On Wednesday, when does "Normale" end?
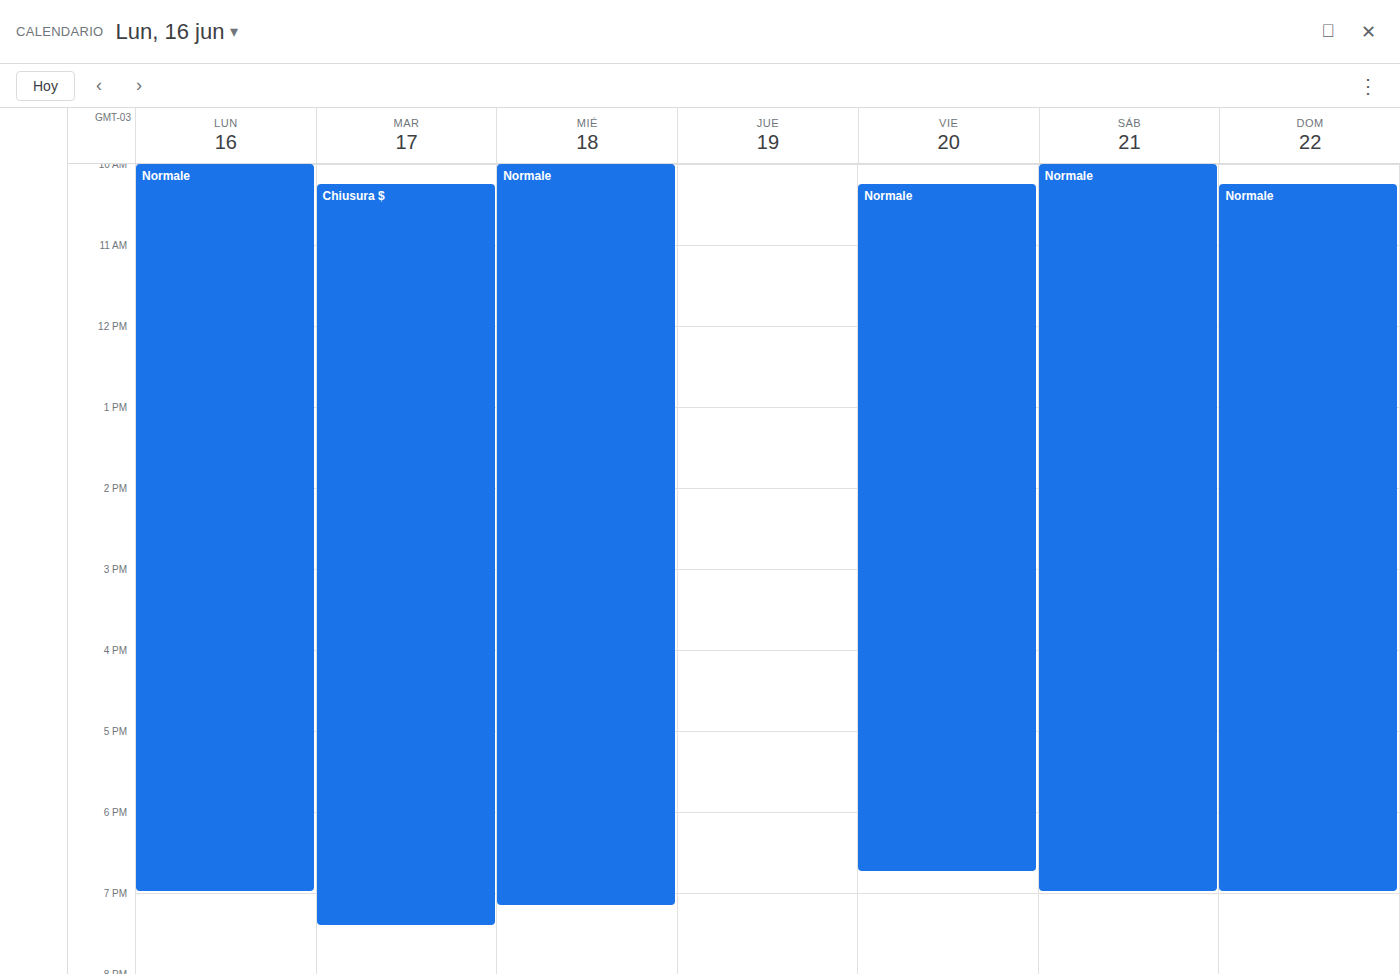
7:10 PM